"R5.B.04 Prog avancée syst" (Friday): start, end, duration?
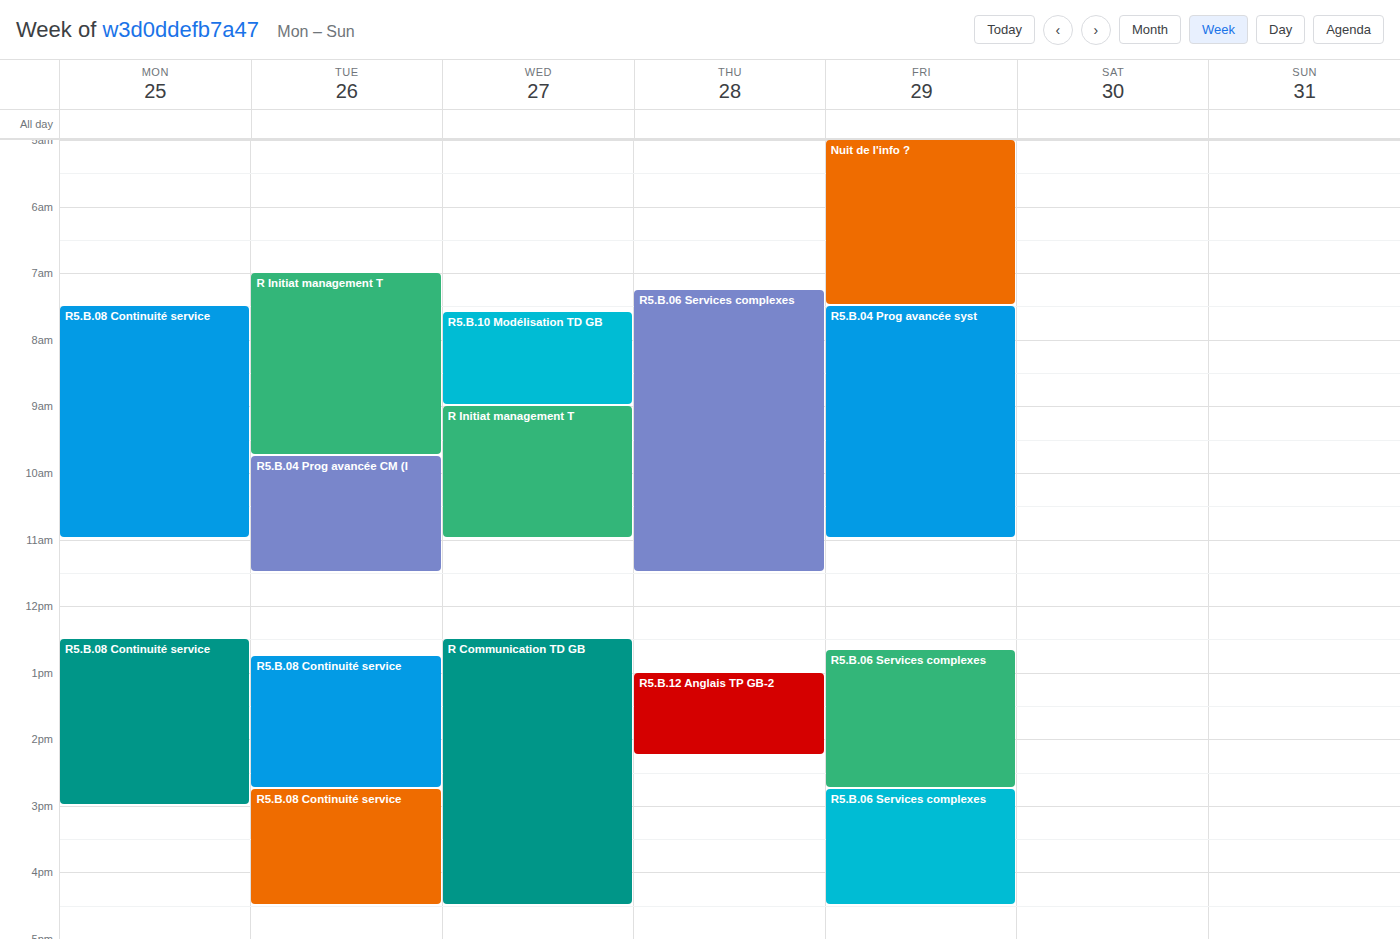
7:30 AM to 11:00 AM, 3 hours 30 minutes